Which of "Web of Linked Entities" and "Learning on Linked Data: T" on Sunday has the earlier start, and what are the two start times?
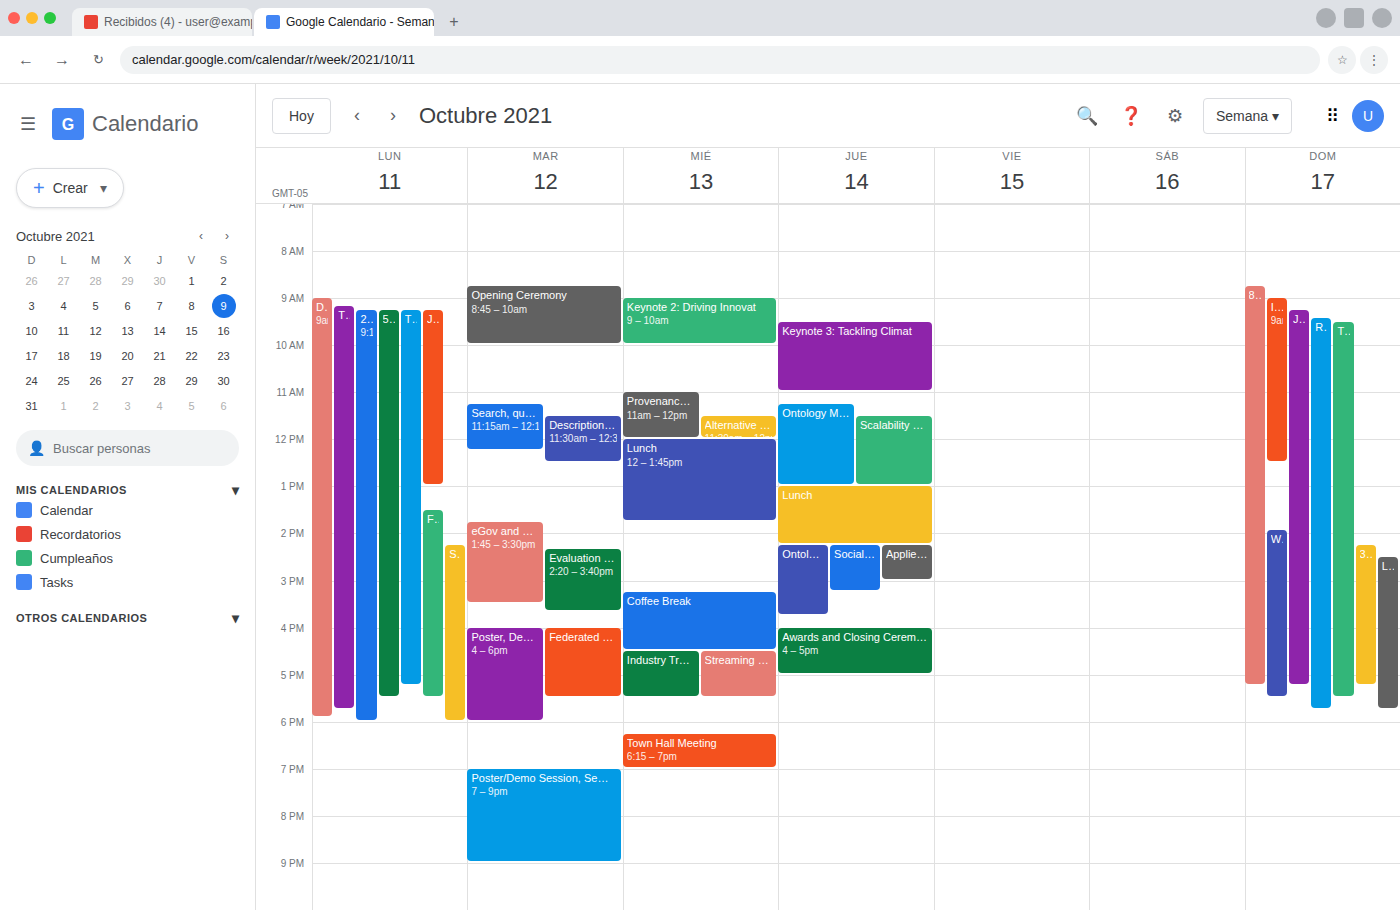
"Web of Linked Entities" 1:55 PM; "Learning on Linked Data: T" 2:30 PM.